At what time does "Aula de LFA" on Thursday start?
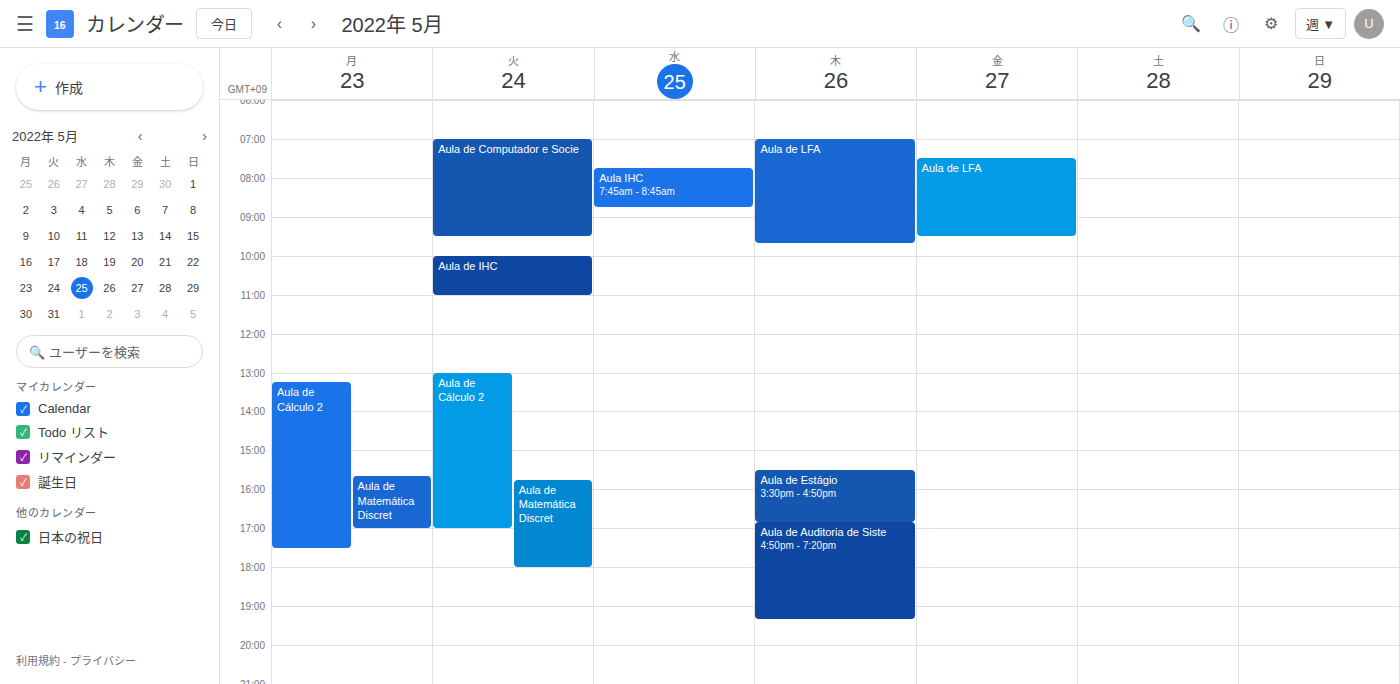
7:00 AM